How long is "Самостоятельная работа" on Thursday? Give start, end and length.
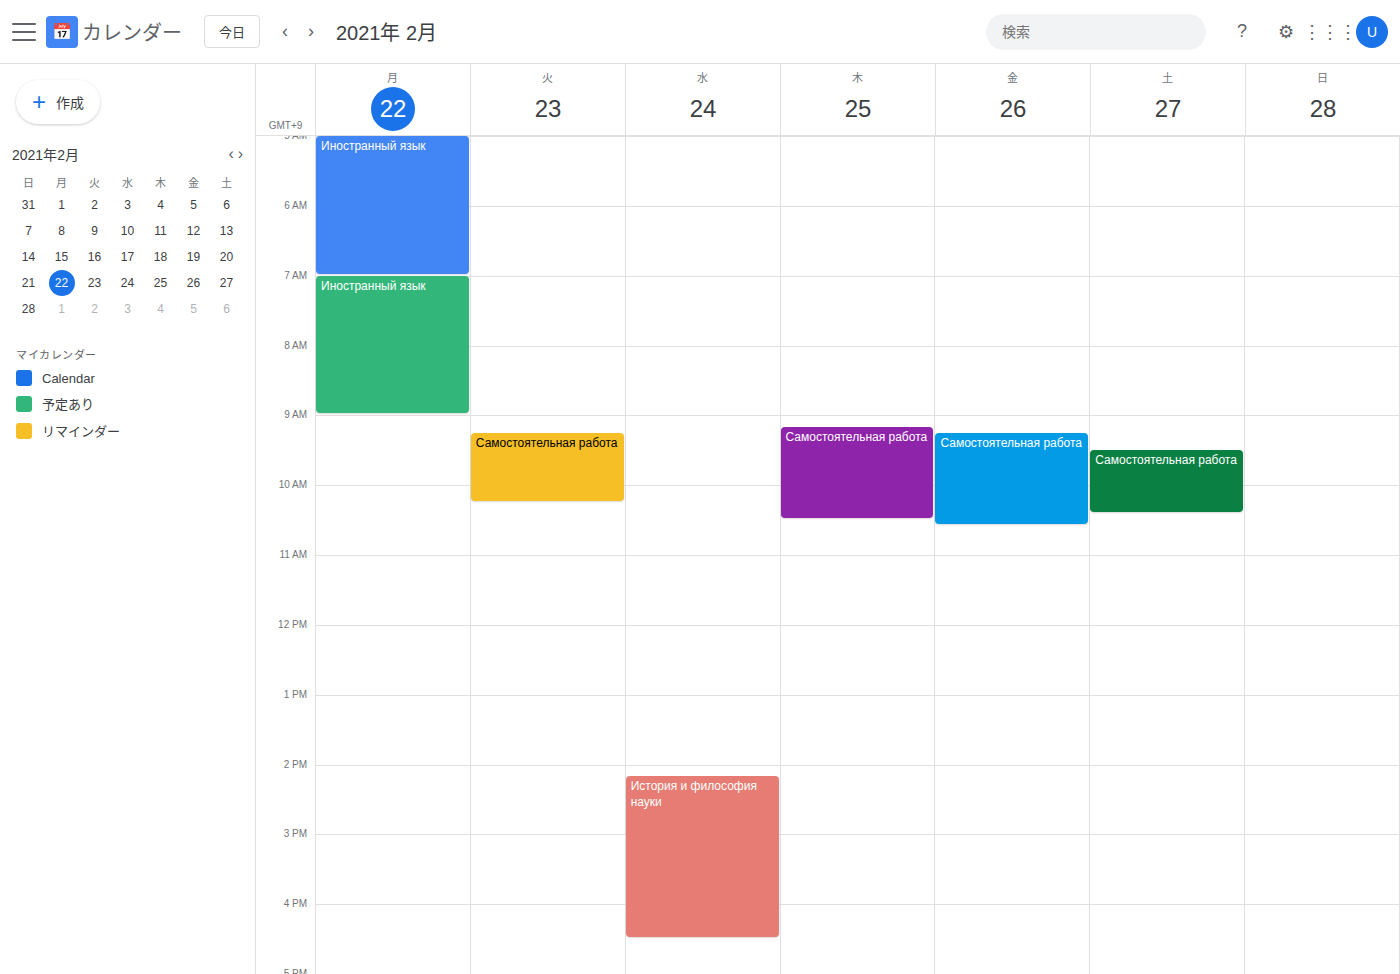
09:10 to 10:30, 1 hour 20 minutes